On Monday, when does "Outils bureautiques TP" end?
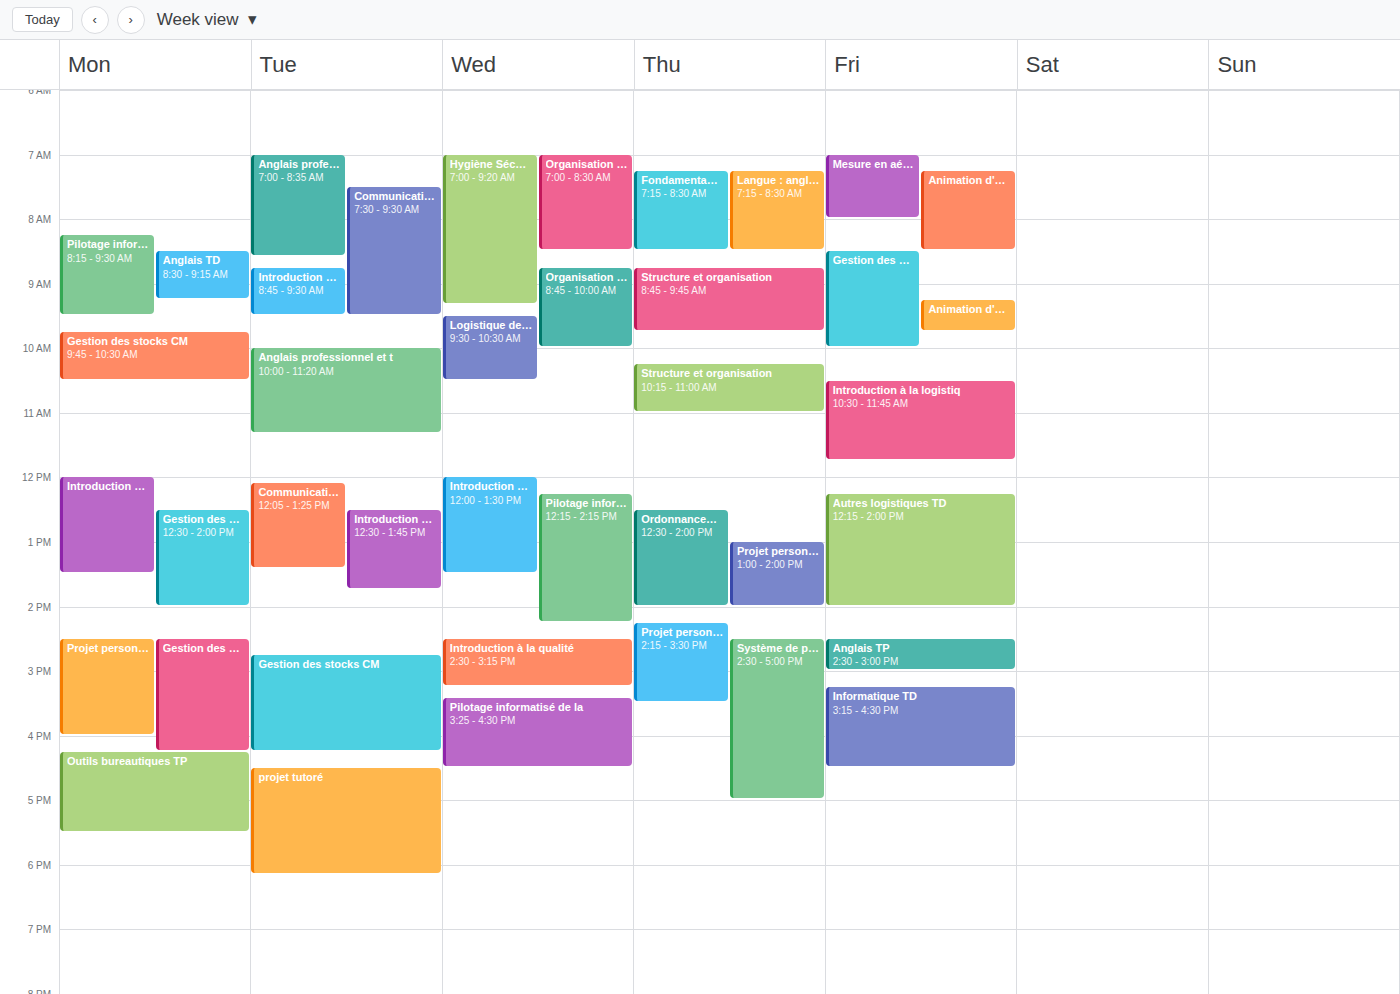
5:30 PM